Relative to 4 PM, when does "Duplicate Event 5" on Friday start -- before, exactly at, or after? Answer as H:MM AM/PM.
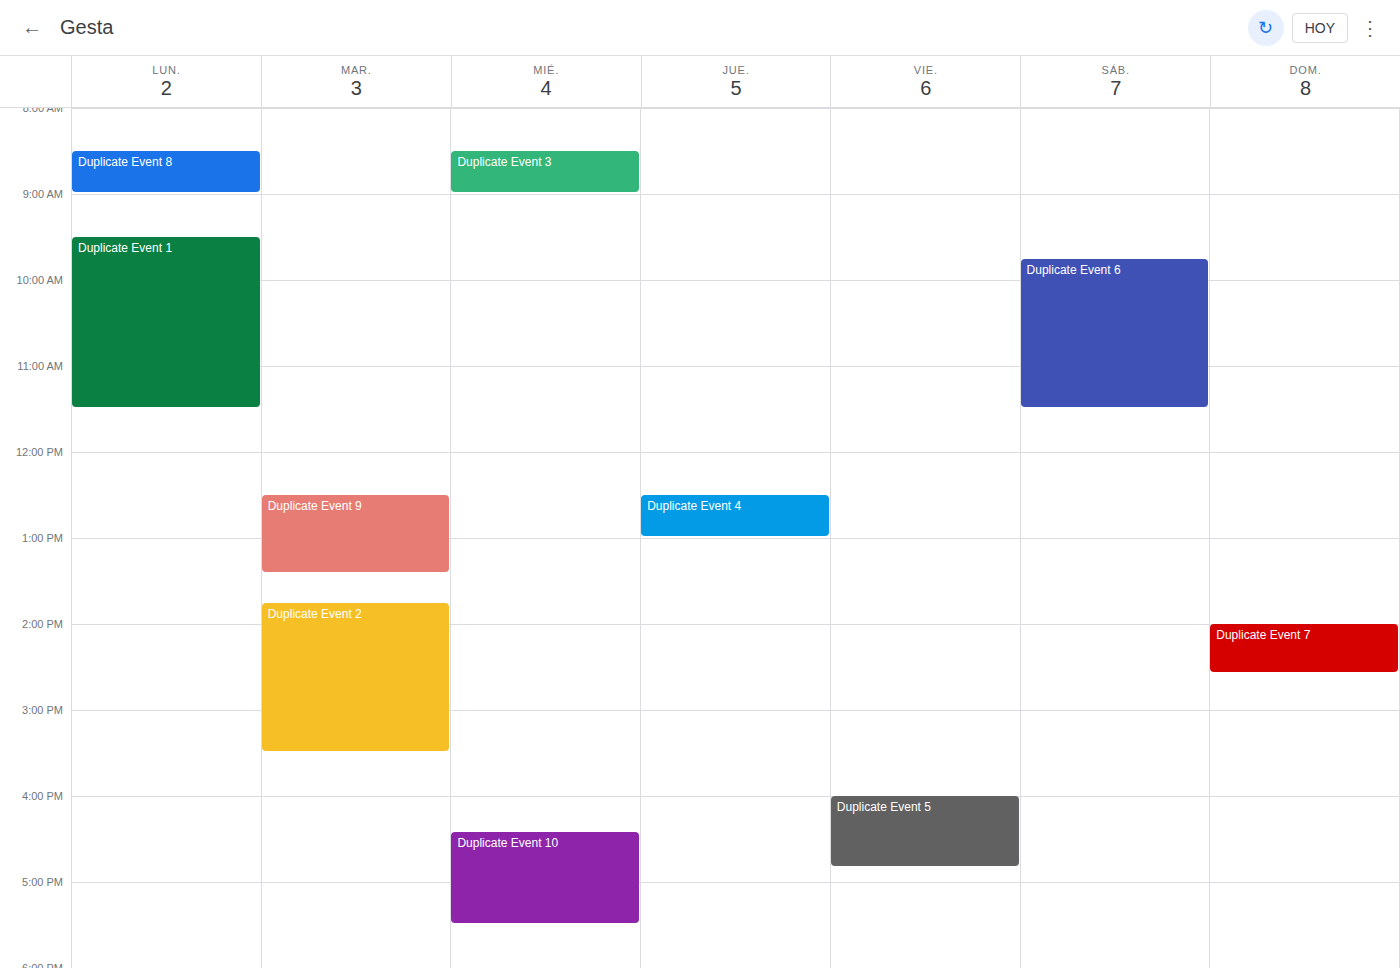
4:00 PM -- exactly at 4 PM, on the 4 PM line.